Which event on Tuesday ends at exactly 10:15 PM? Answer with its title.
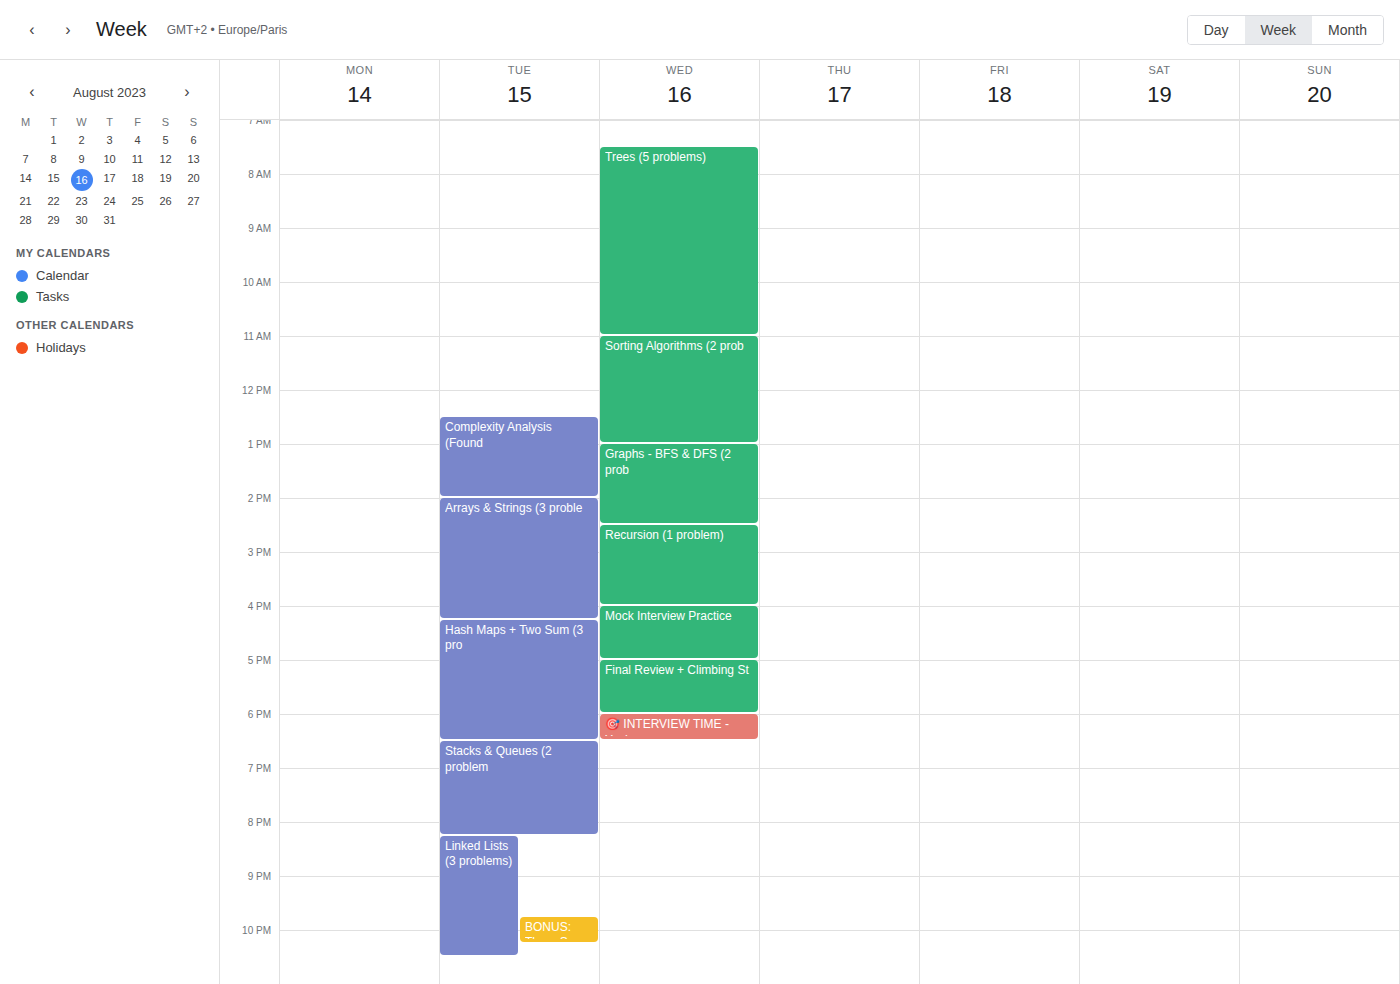
"BONUS: Three Sum (Advanced"